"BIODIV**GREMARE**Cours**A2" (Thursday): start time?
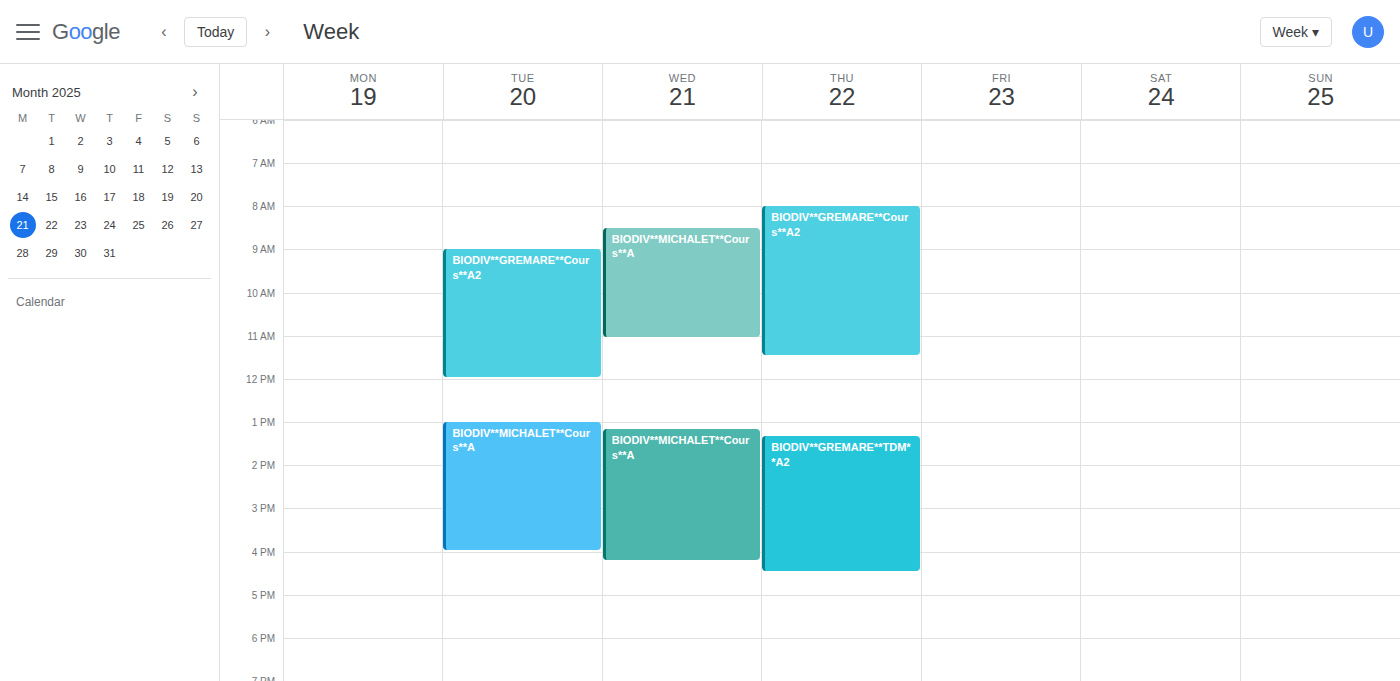
8:00 AM